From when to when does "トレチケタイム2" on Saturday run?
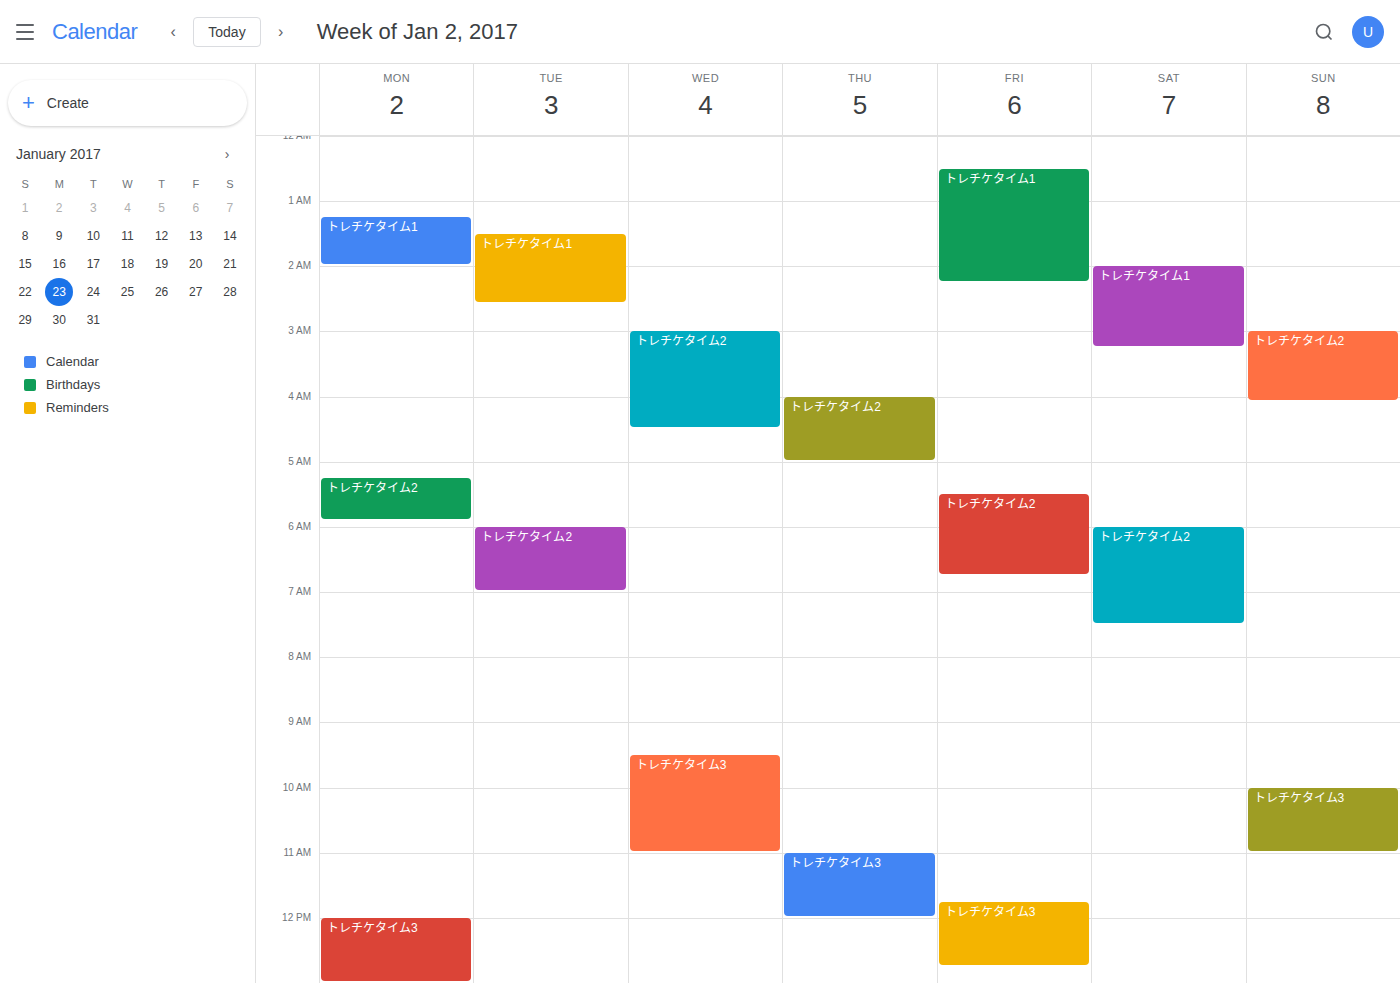
6:00 AM to 7:30 AM